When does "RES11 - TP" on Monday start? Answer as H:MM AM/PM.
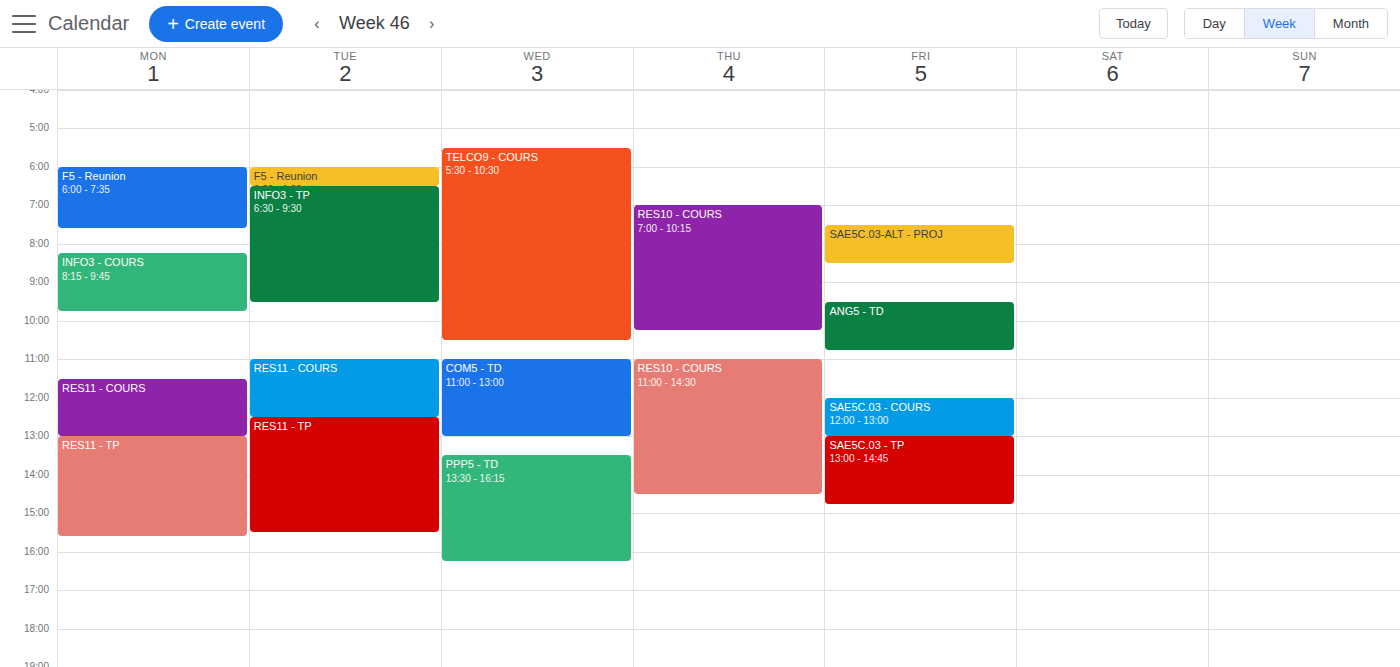
1:00 PM